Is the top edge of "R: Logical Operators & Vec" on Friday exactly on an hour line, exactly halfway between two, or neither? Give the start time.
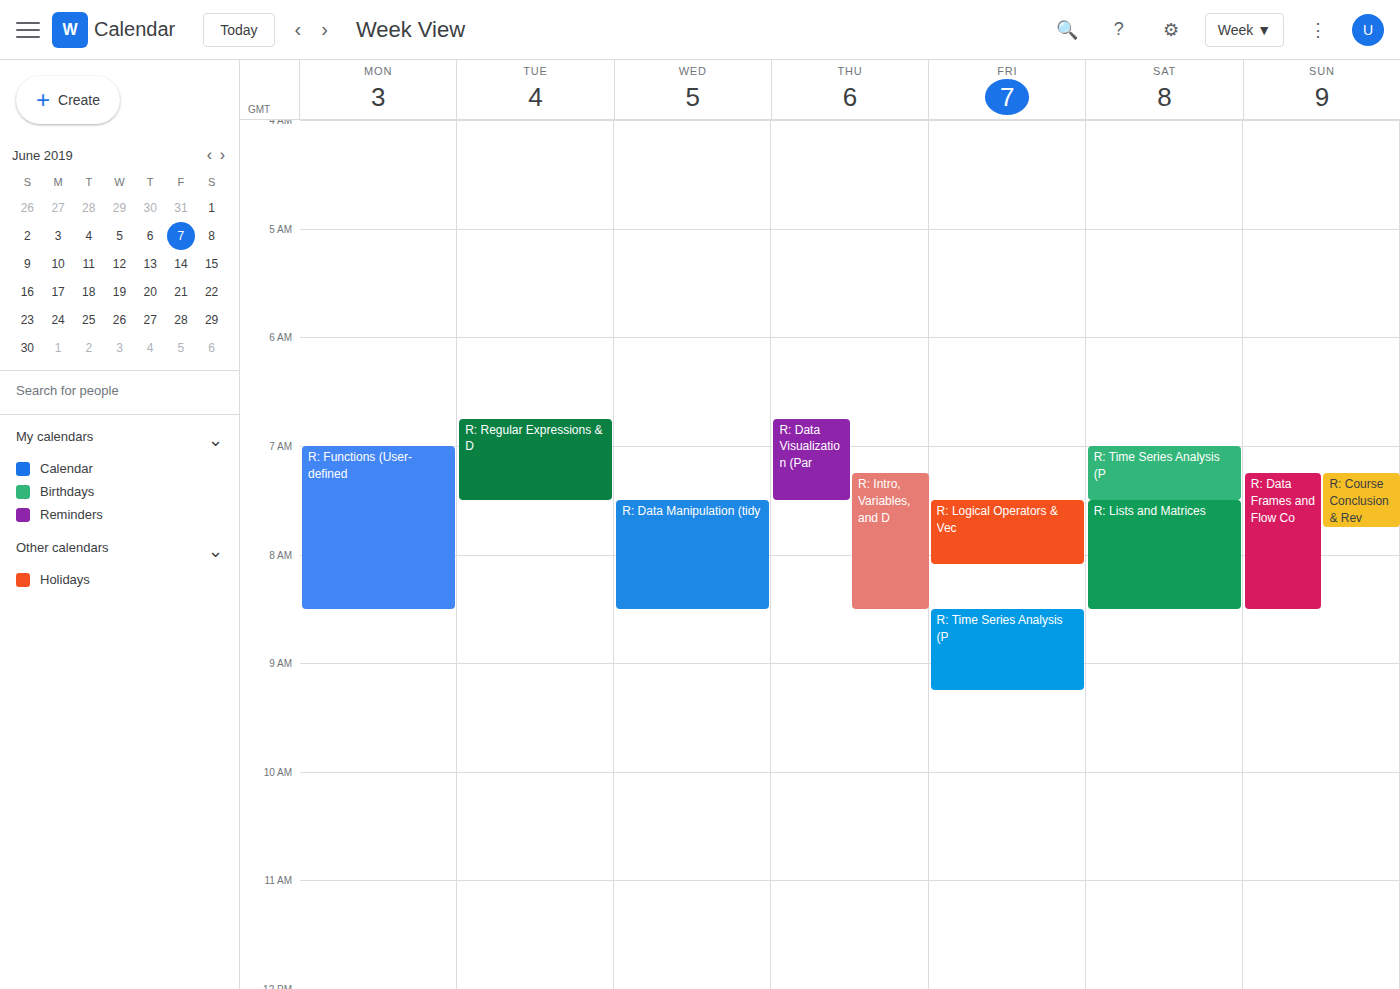
7:30 AM -- halfway between the 7 AM and 8 AM lines.